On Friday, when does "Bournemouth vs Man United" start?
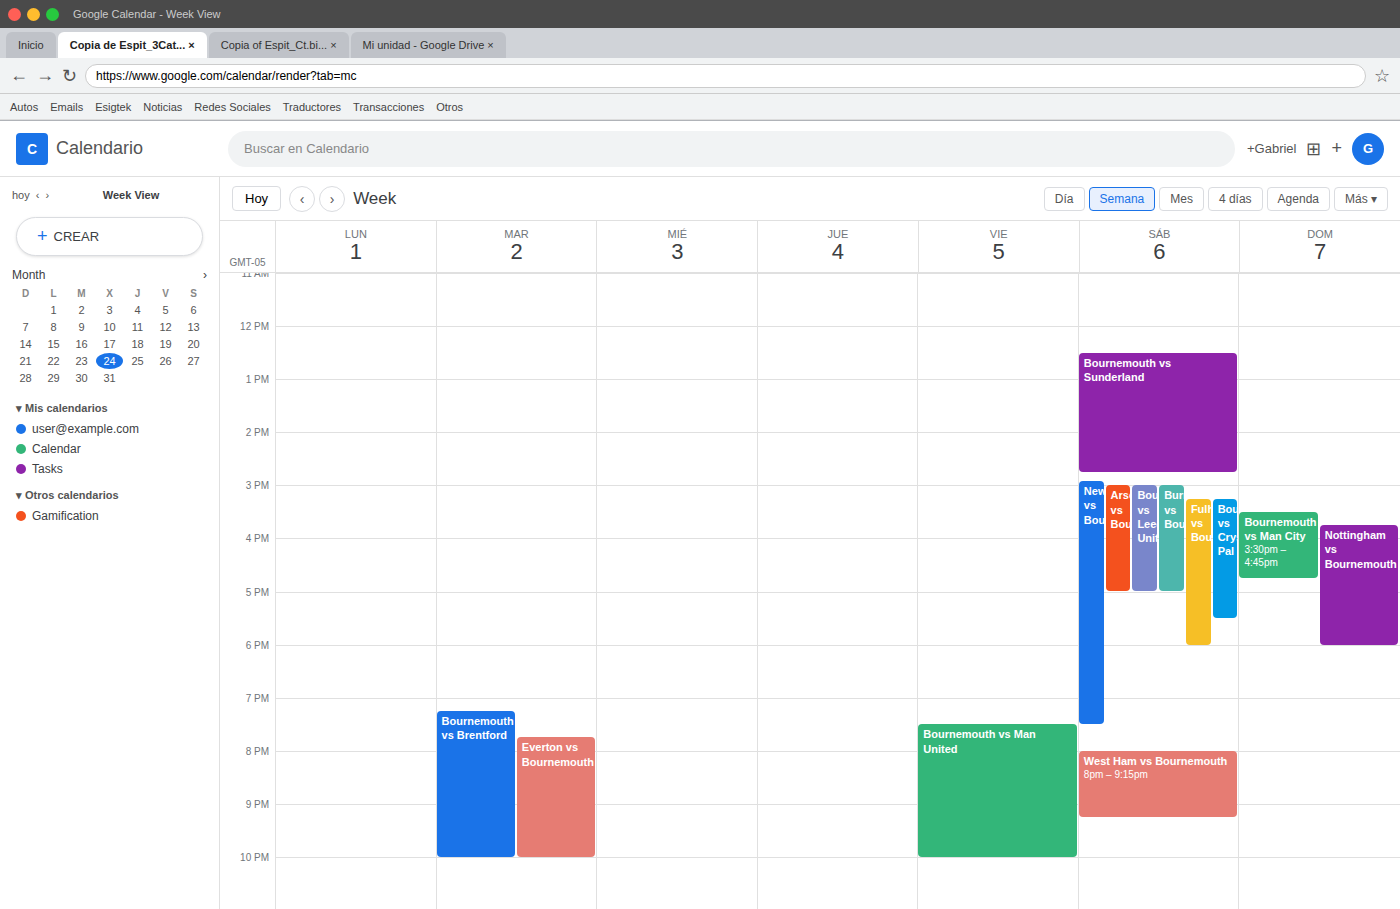
19:30